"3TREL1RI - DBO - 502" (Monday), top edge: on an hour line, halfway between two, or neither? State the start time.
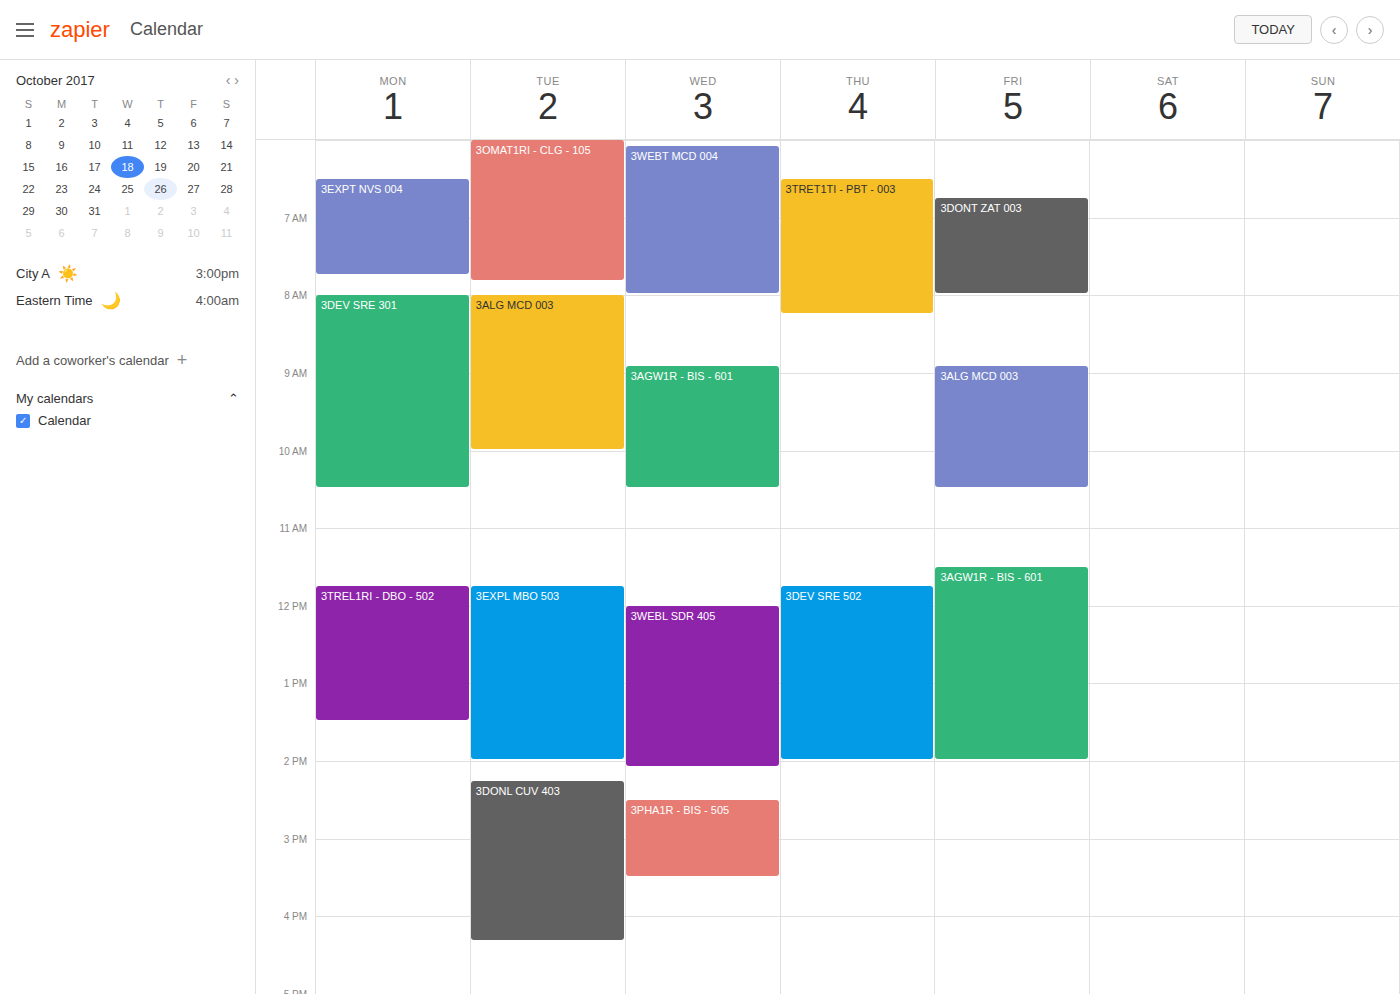
11:45 -- neither: three quarters of the way from the 11:00 line to the 12:00 line.